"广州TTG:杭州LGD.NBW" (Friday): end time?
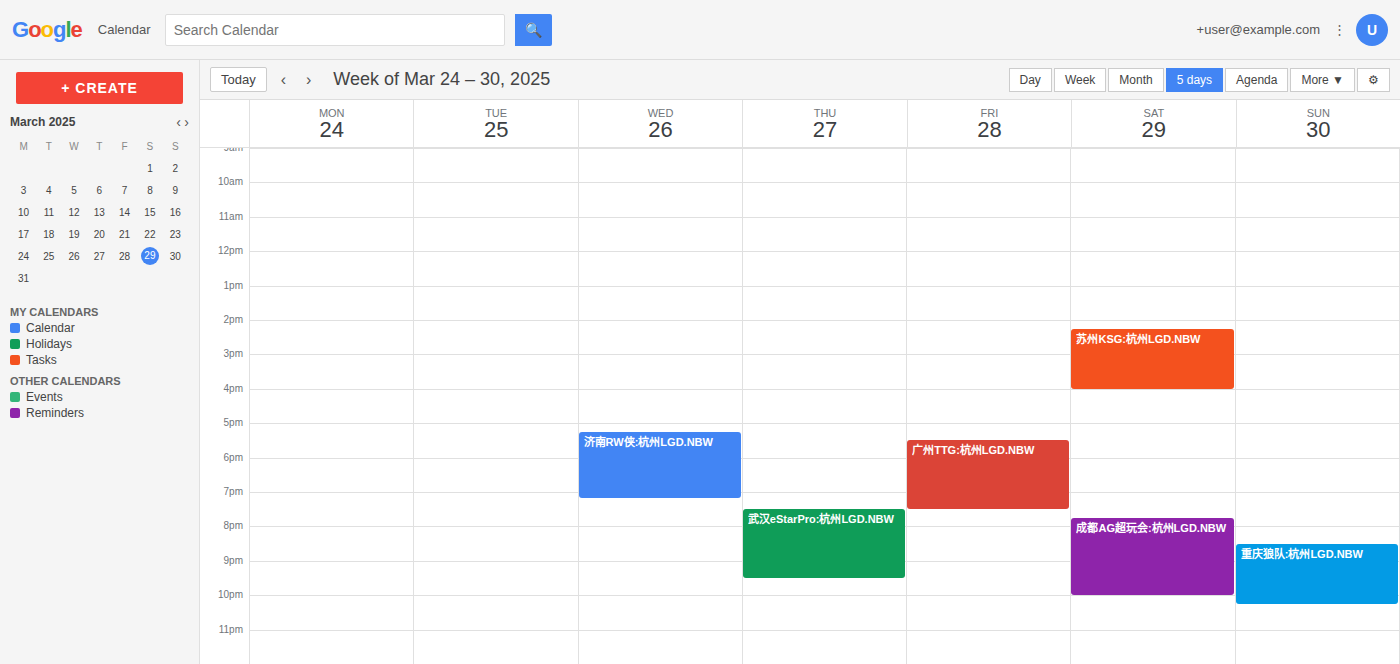
7:30 PM